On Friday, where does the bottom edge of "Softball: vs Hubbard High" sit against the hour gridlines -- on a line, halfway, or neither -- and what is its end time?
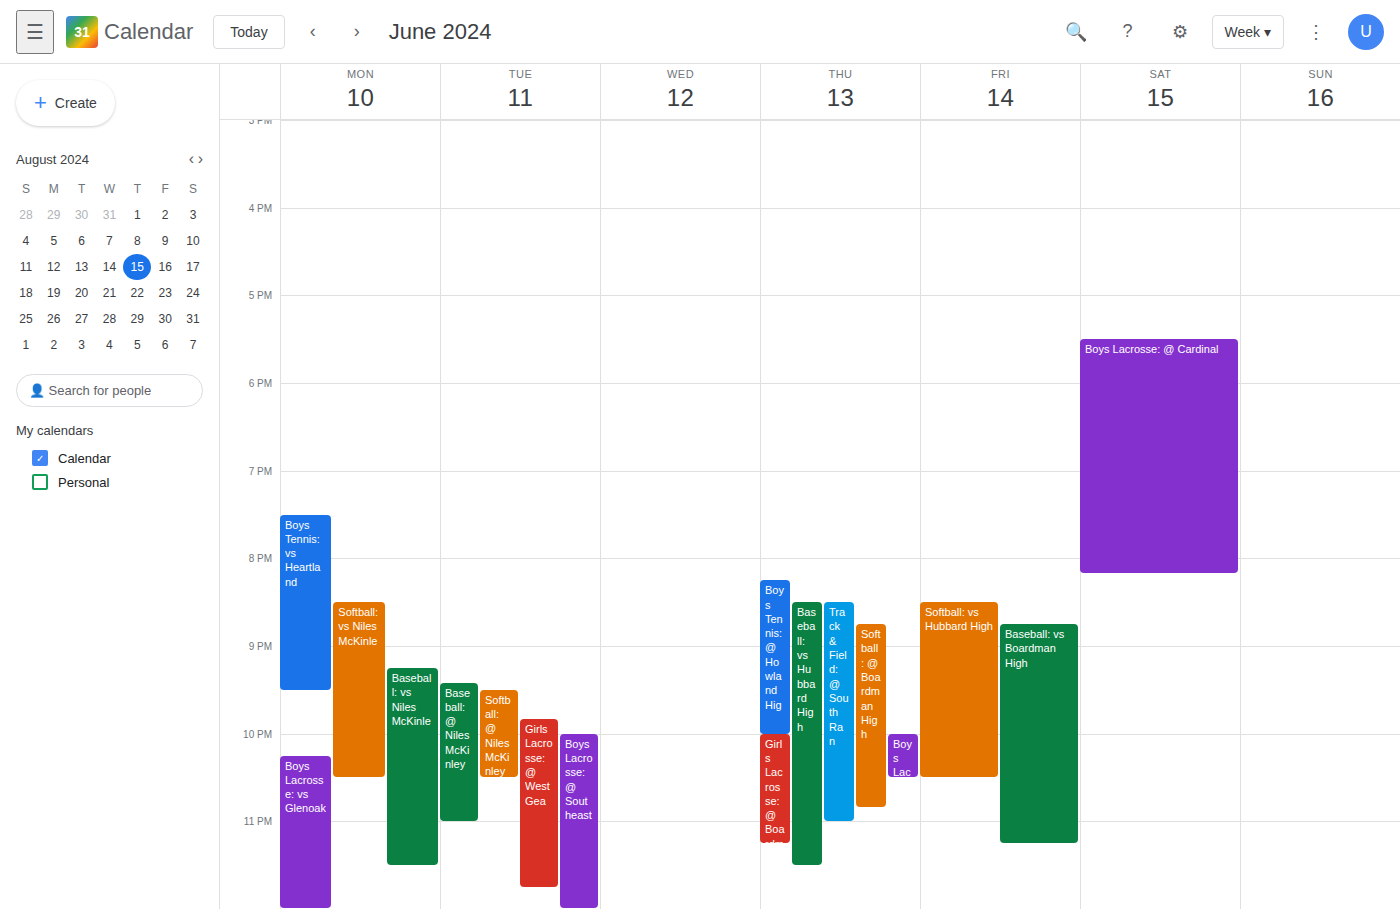
10:30 PM -- halfway between the 10 PM and 11 PM lines.